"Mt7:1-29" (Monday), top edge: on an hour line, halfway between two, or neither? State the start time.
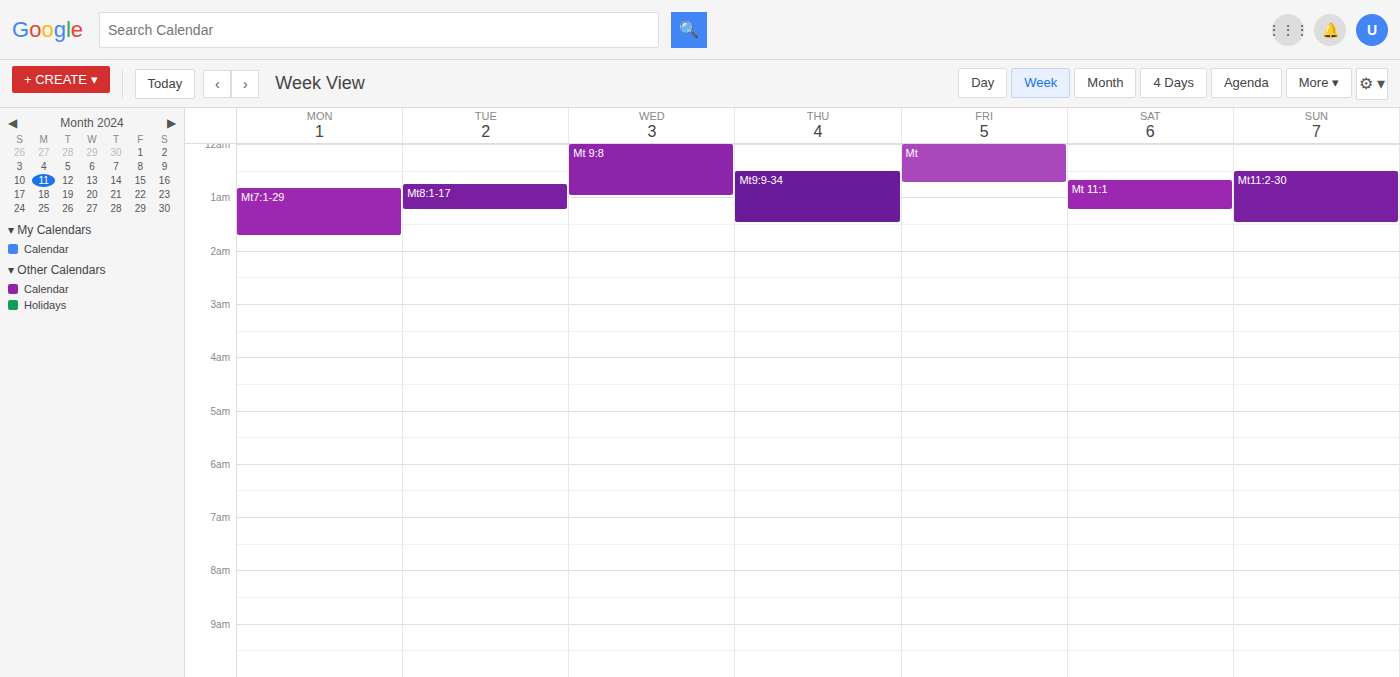
12:50 AM -- neither: 50 minutes below the 12 AM line and 10 minutes above the 1 AM line.